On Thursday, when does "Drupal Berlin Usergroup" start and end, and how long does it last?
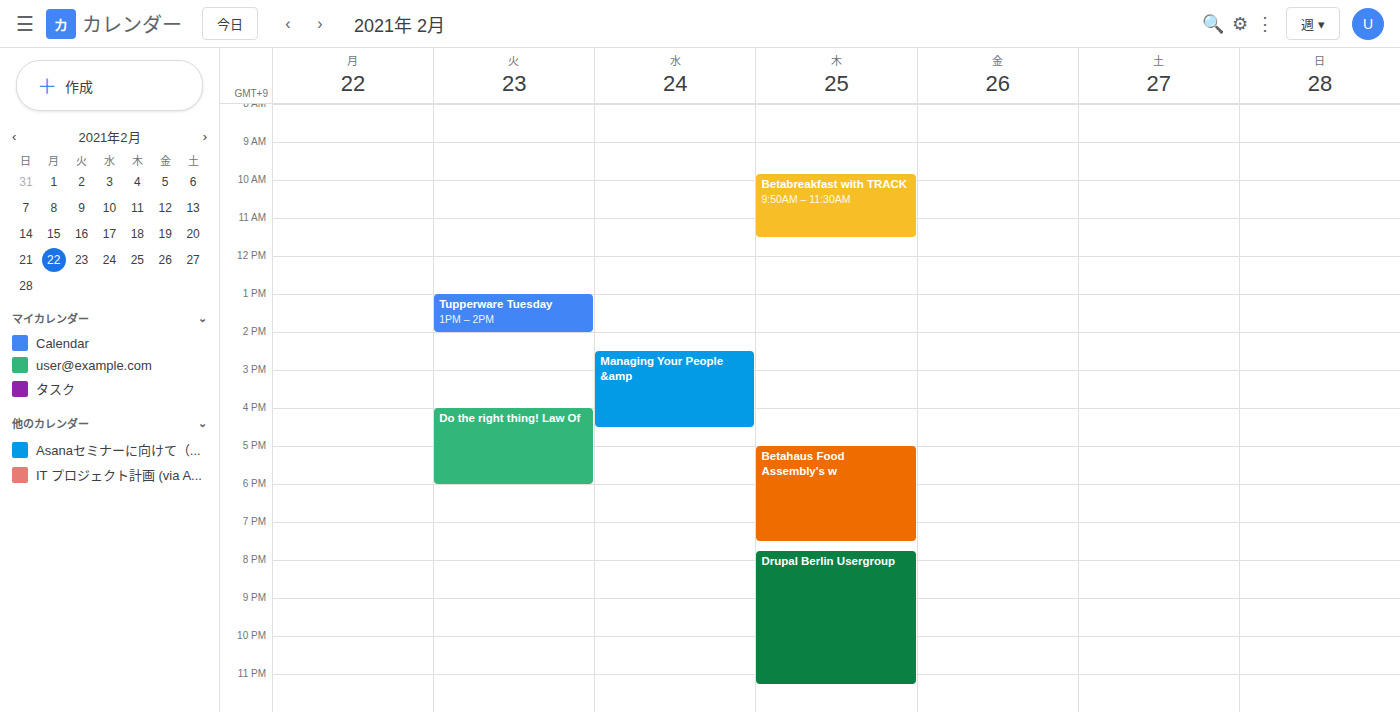
19:45 to 23:15, 3 hours 30 minutes